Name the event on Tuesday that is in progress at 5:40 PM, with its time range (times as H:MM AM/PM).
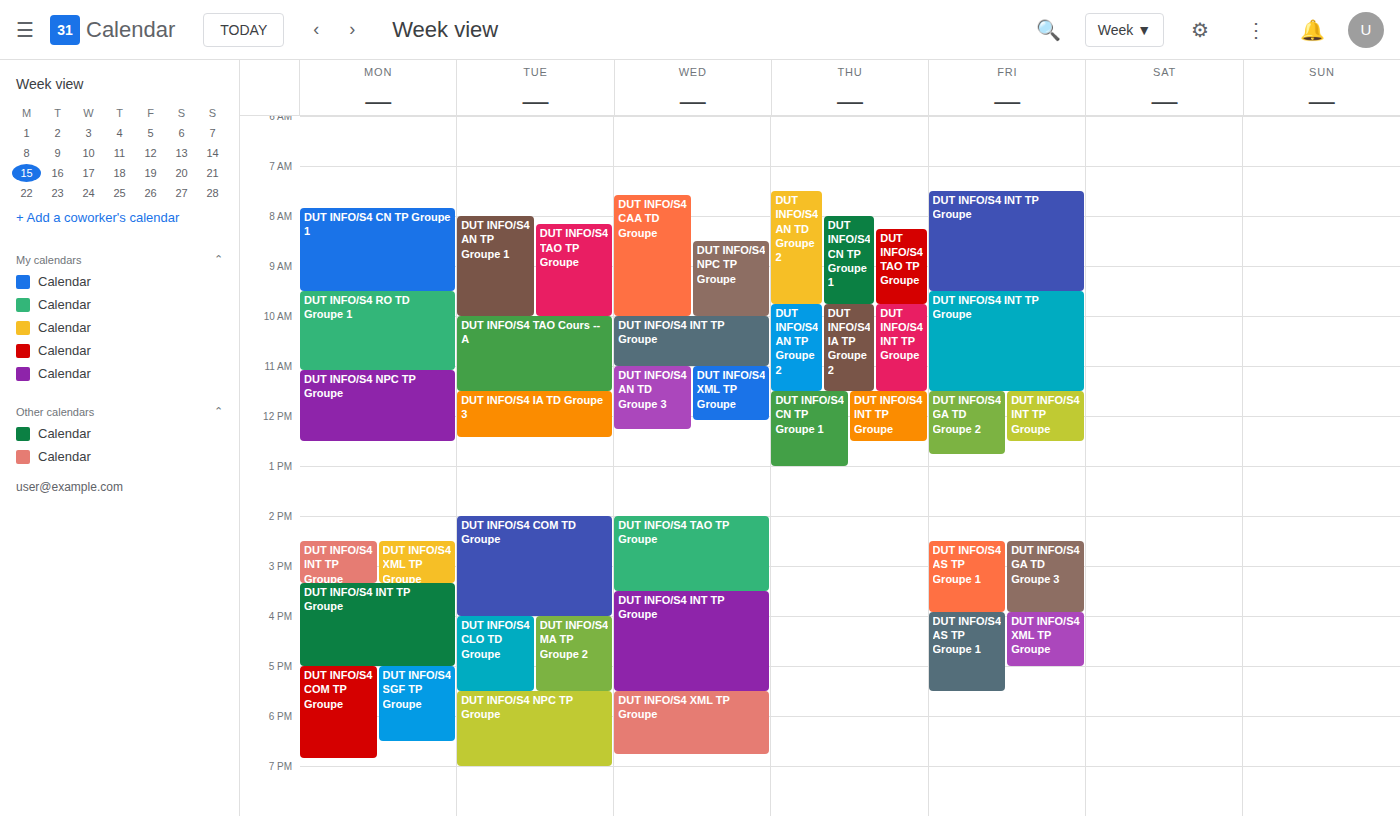
"DUT INFO/S4 NPC TP Groupe", 5:30 PM to 7:00 PM